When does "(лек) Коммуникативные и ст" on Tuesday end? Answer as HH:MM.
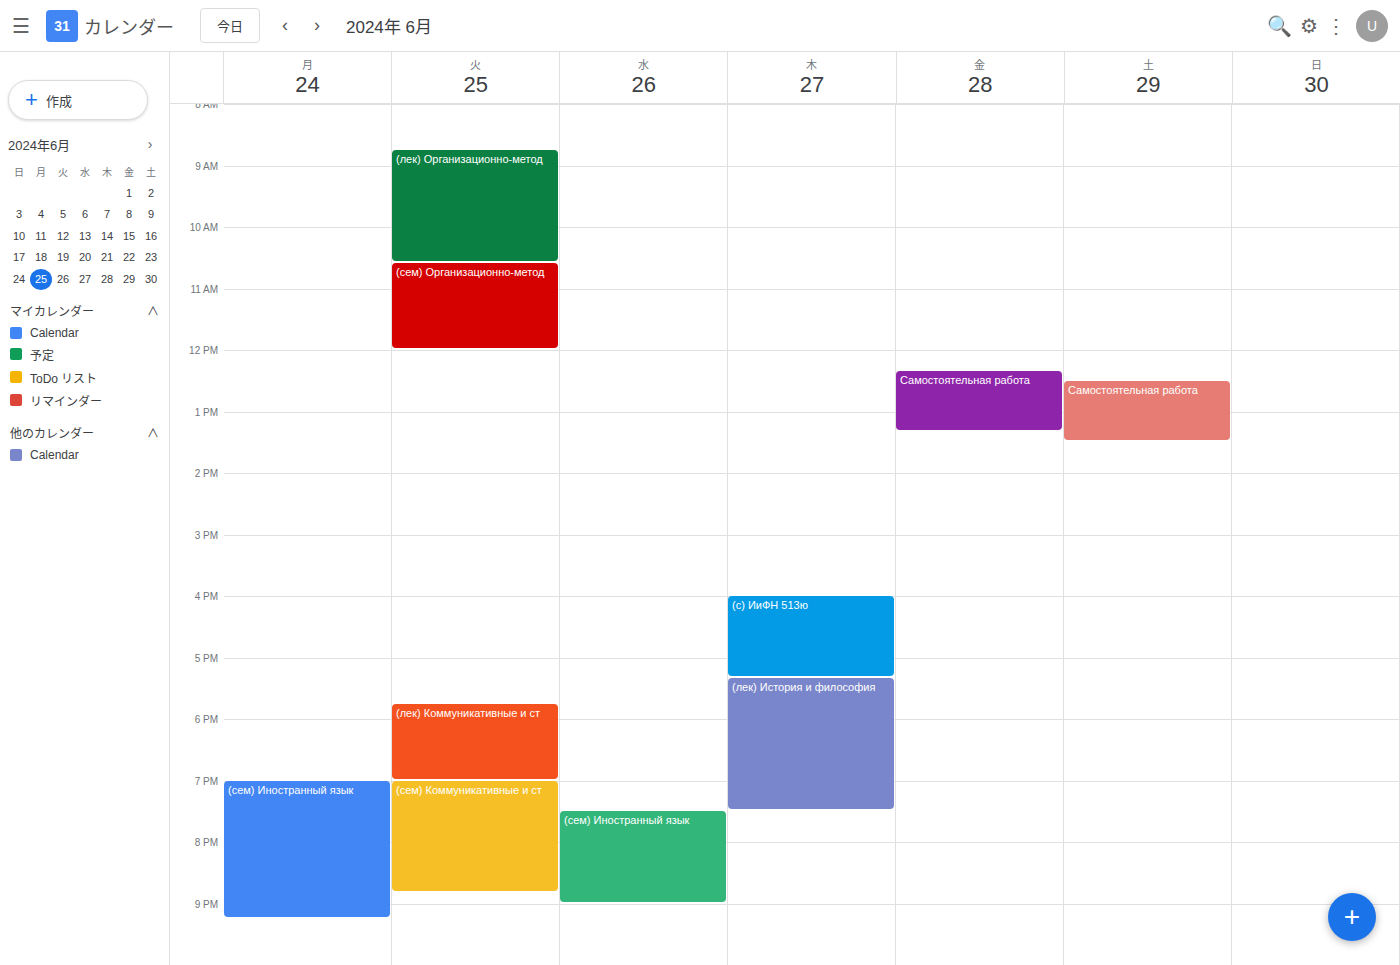
19:00